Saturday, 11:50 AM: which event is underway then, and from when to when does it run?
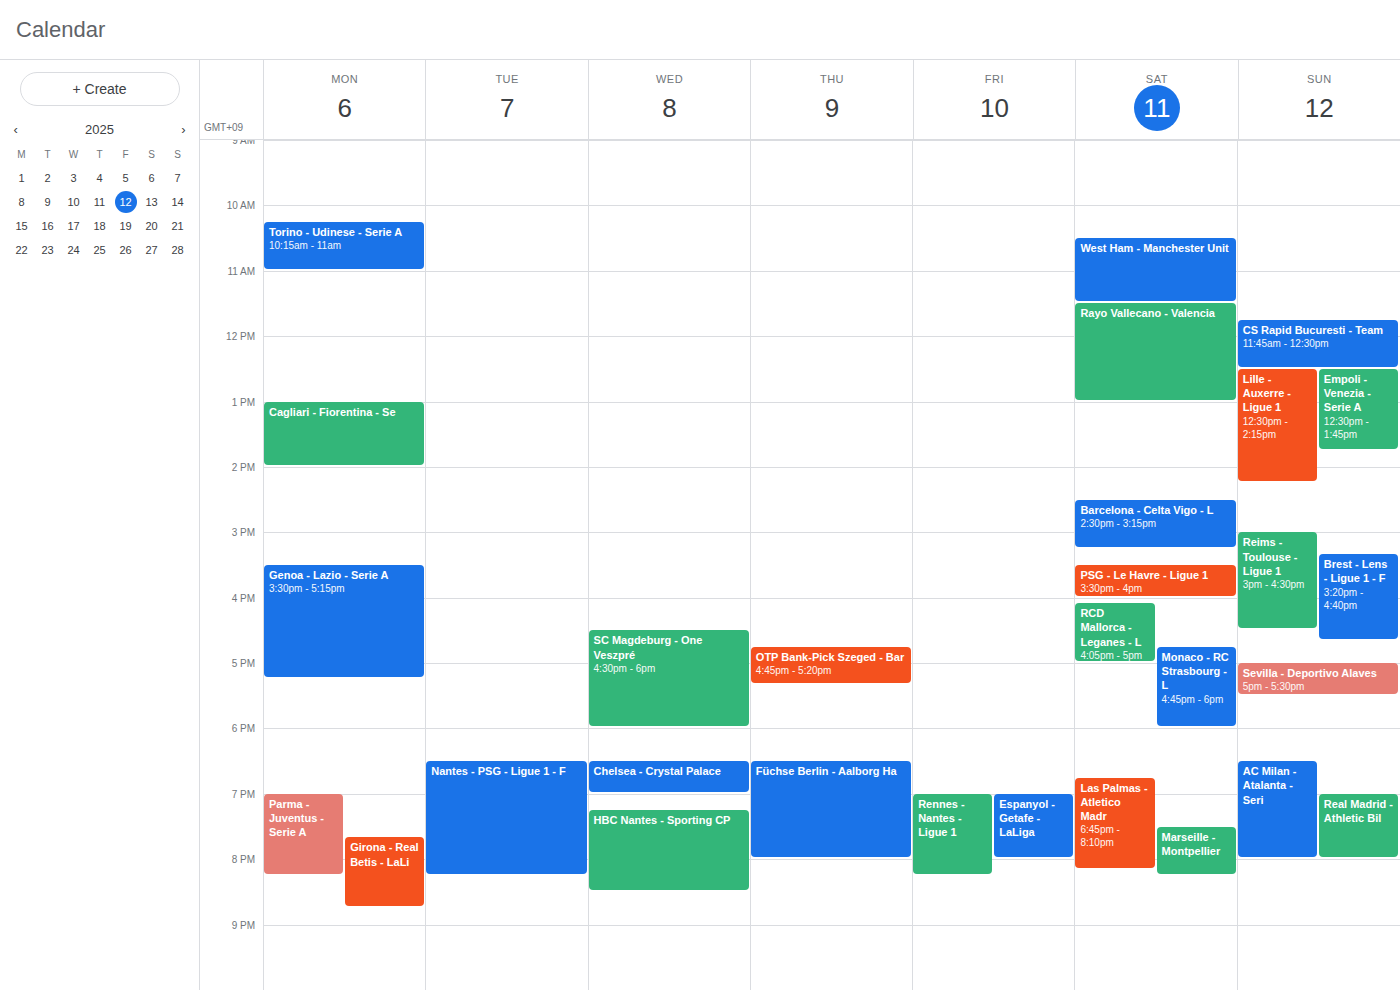
"Rayo Vallecano - Valencia", 11:30 AM to 1:00 PM